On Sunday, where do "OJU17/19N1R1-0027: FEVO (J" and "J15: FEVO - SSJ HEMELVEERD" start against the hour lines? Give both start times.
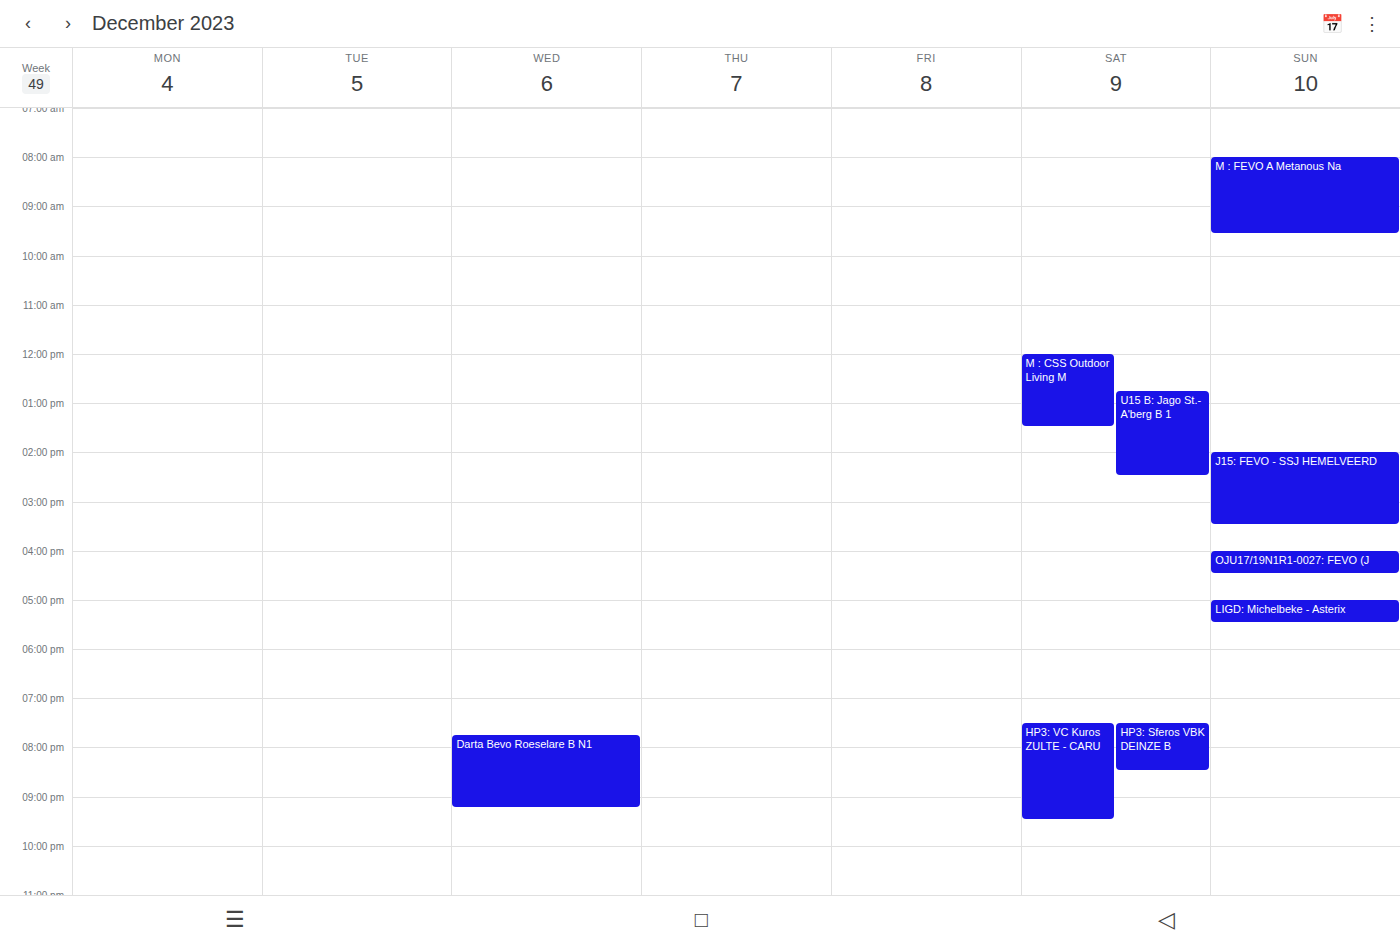
"OJU17/19N1R1-0027: FEVO (J": 16:00, exactly on the 16:00 line. "J15: FEVO - SSJ HEMELVEERD": 14:00, exactly on the 14:00 line.